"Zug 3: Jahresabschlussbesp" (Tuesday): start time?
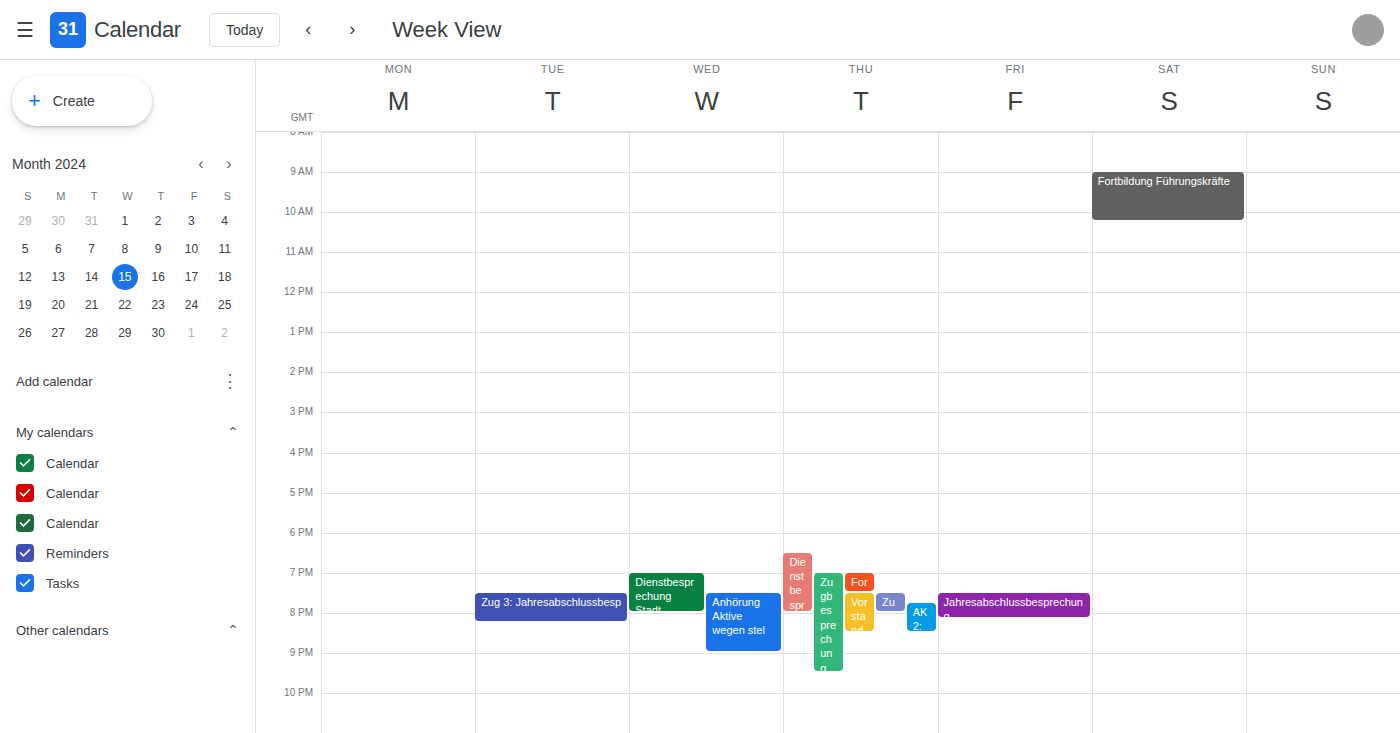
7:30 PM